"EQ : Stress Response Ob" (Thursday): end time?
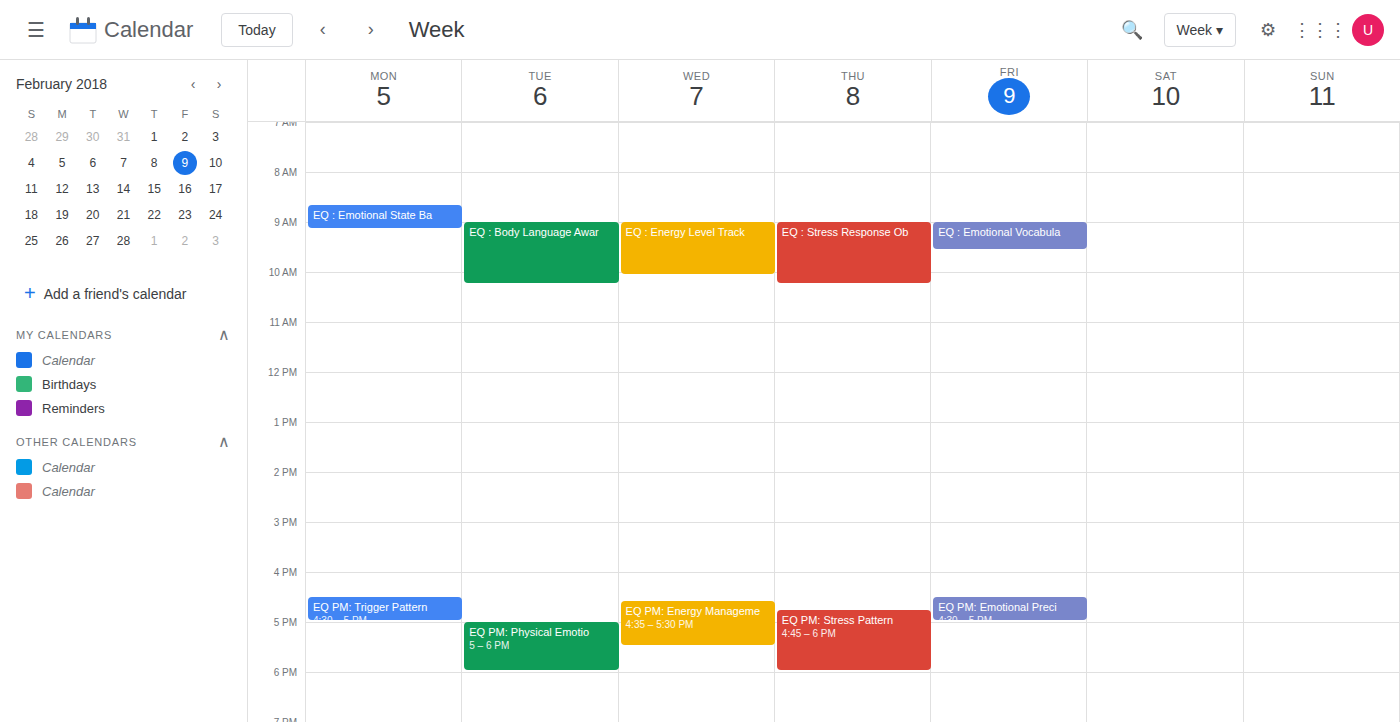
10:15 AM